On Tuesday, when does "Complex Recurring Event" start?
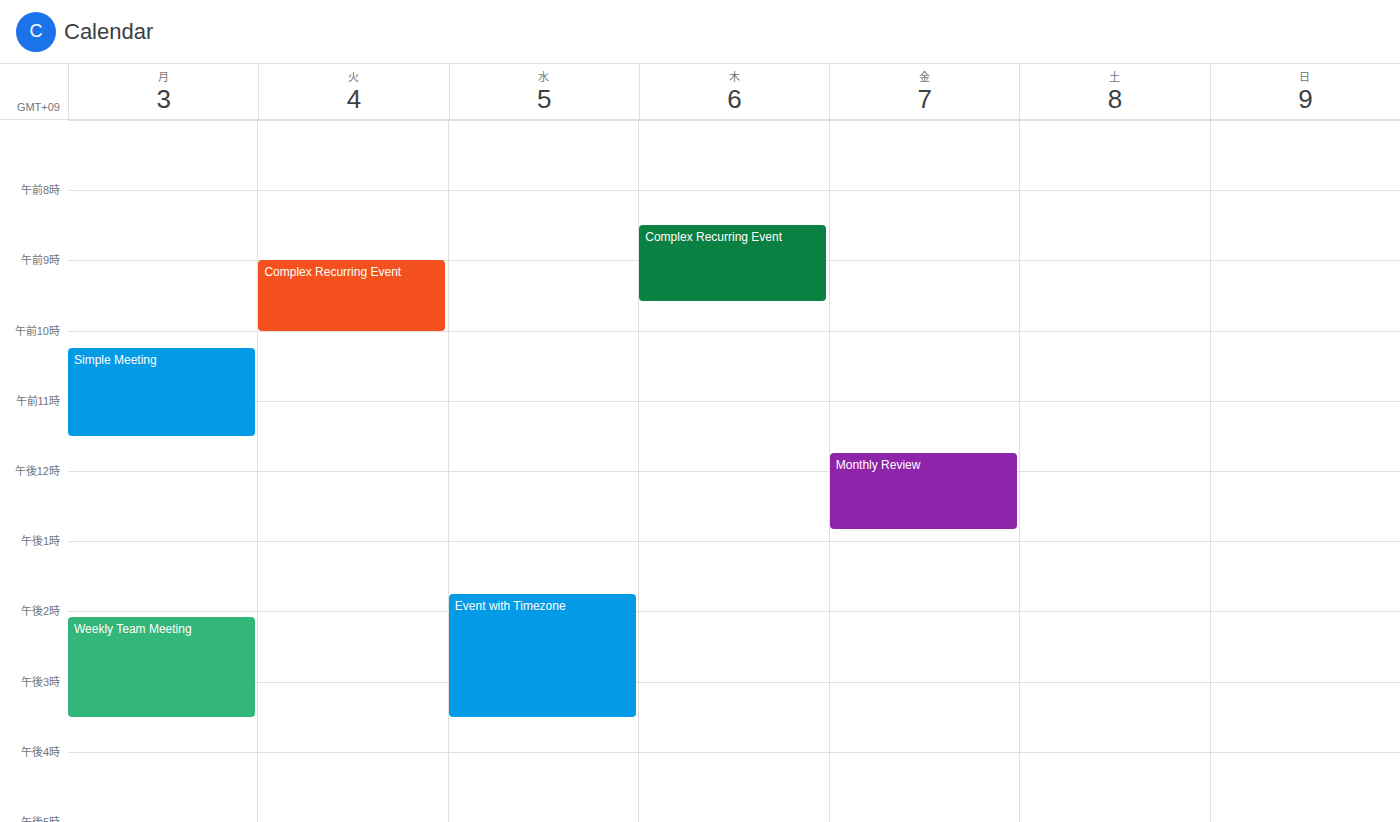
9:00 AM